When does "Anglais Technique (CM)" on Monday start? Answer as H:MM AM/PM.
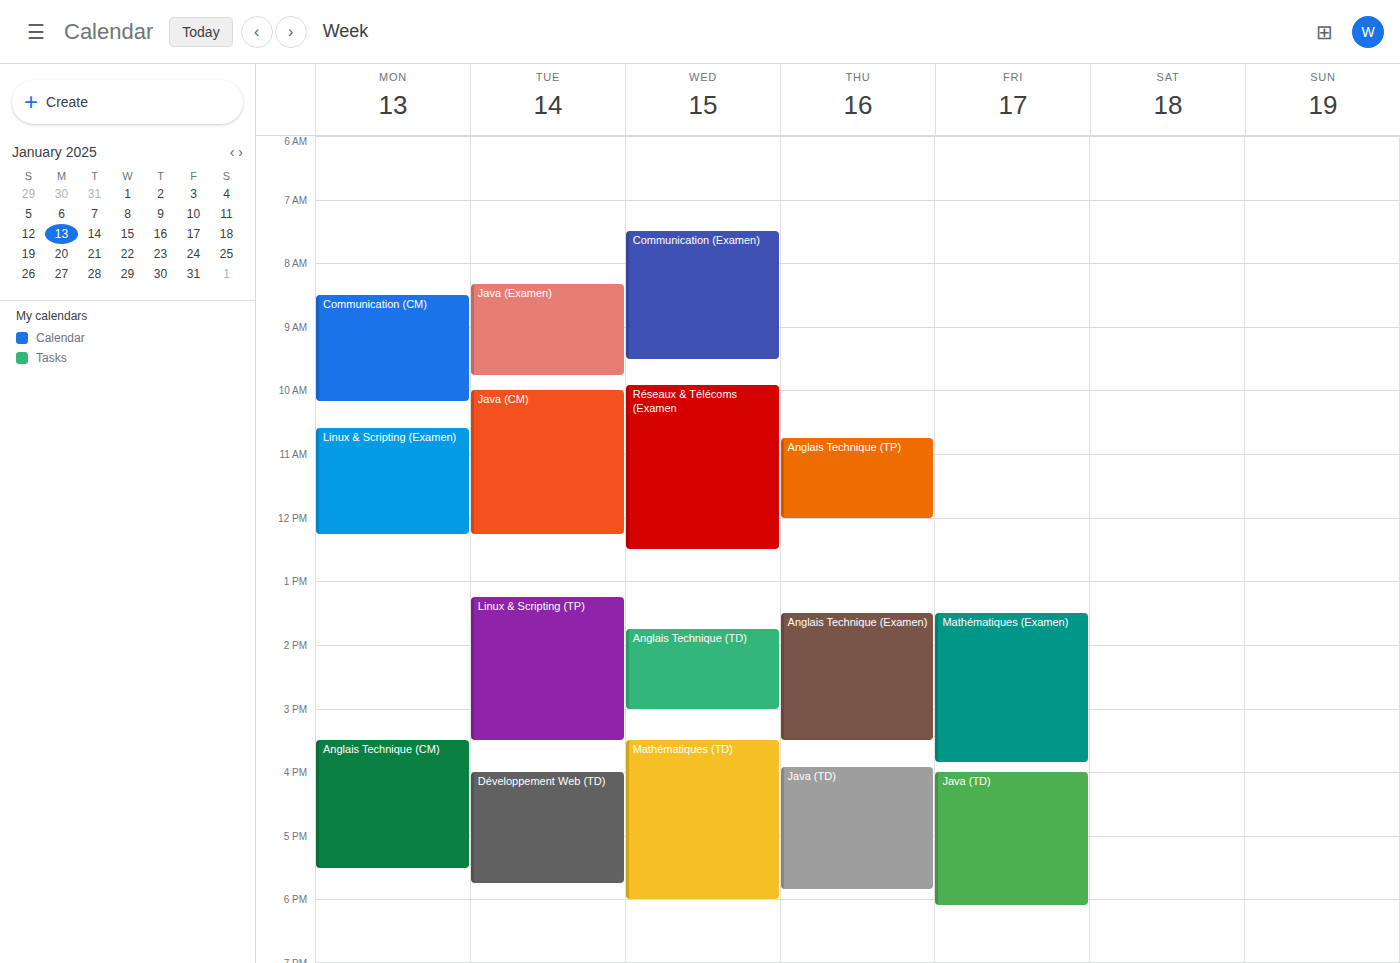
3:30 PM